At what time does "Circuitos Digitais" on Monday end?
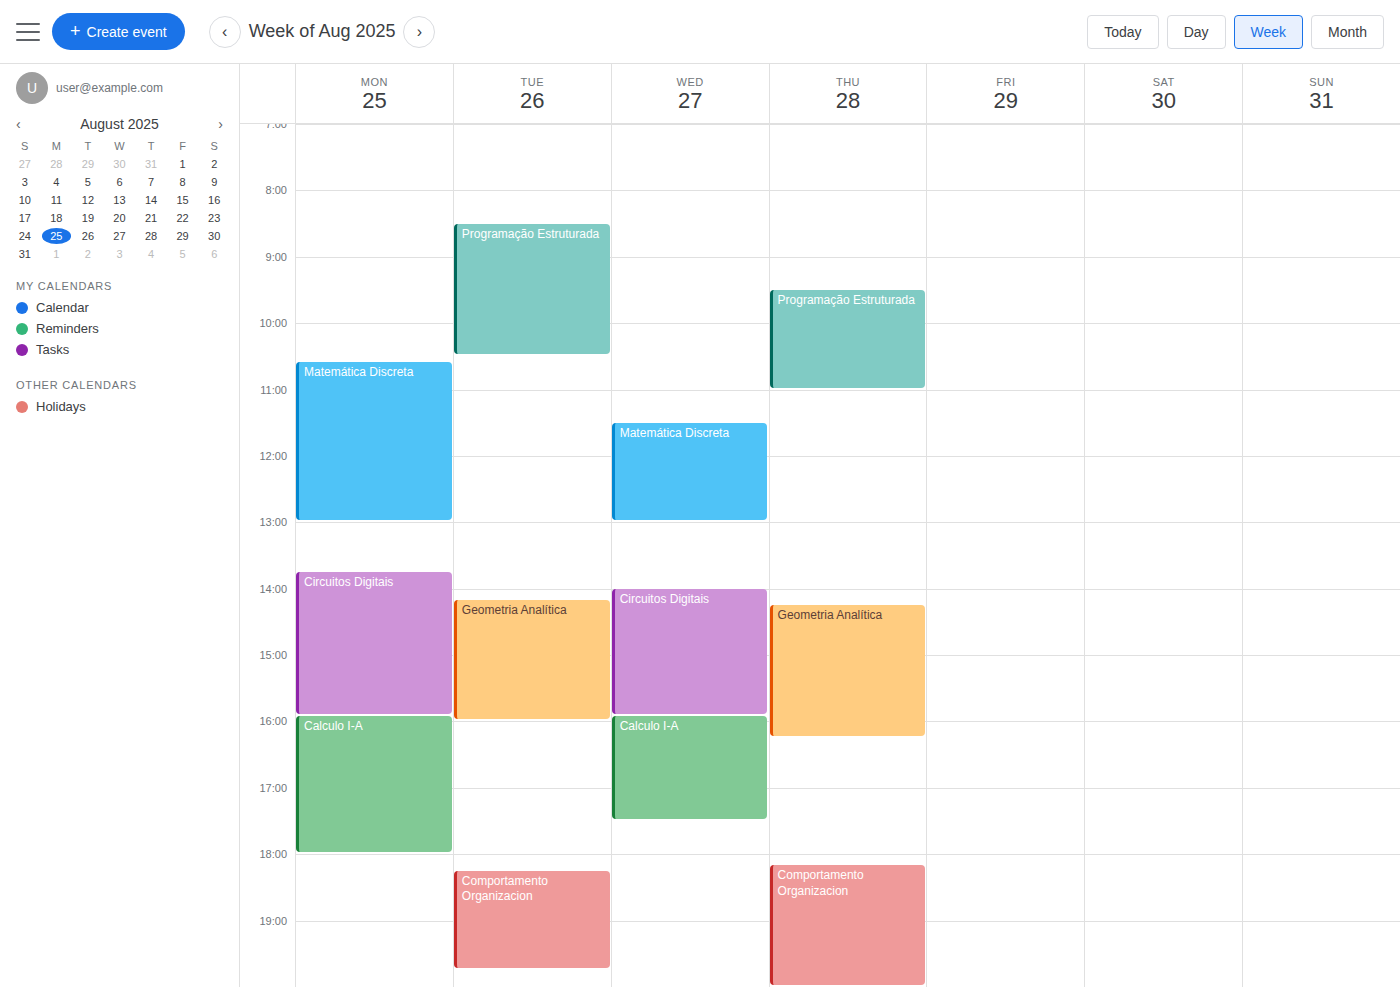
3:55 PM